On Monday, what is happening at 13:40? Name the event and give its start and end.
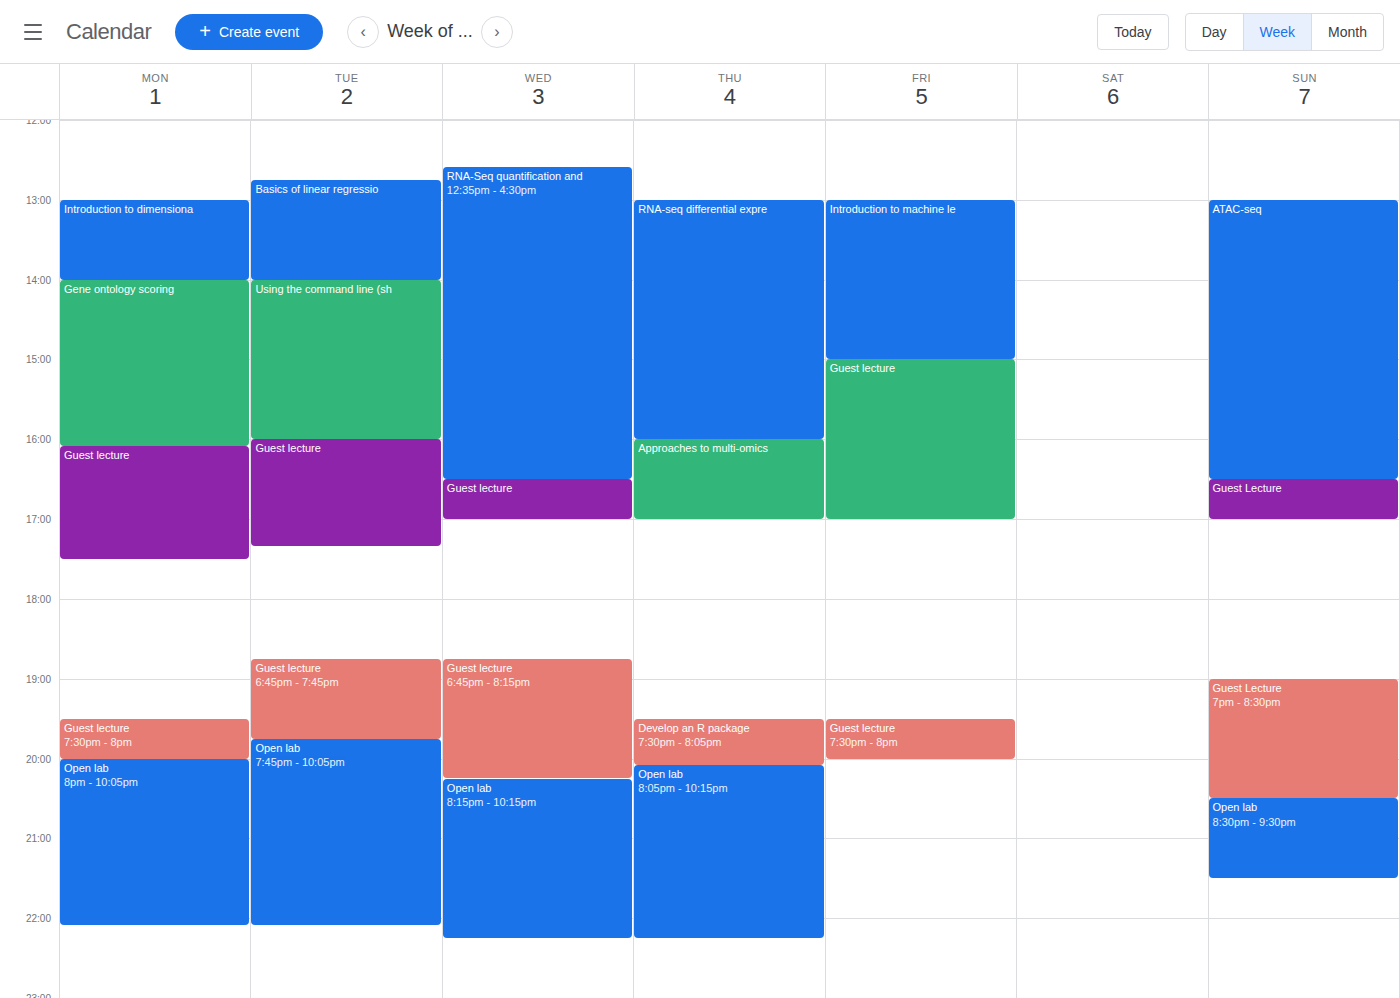
"Introduction to dimensiona", 13:00 to 14:00